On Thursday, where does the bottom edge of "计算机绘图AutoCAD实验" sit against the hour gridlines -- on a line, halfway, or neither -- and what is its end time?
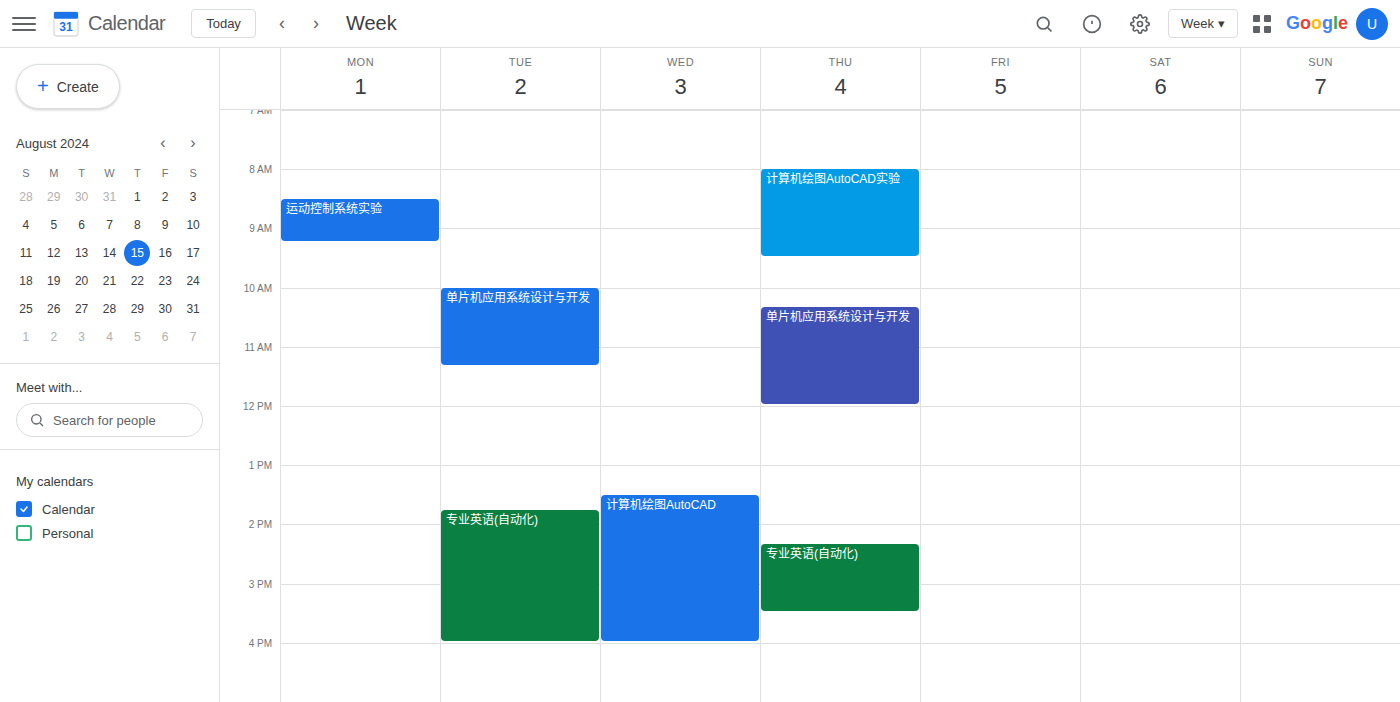
09:30 -- halfway between the 09:00 and 10:00 lines.